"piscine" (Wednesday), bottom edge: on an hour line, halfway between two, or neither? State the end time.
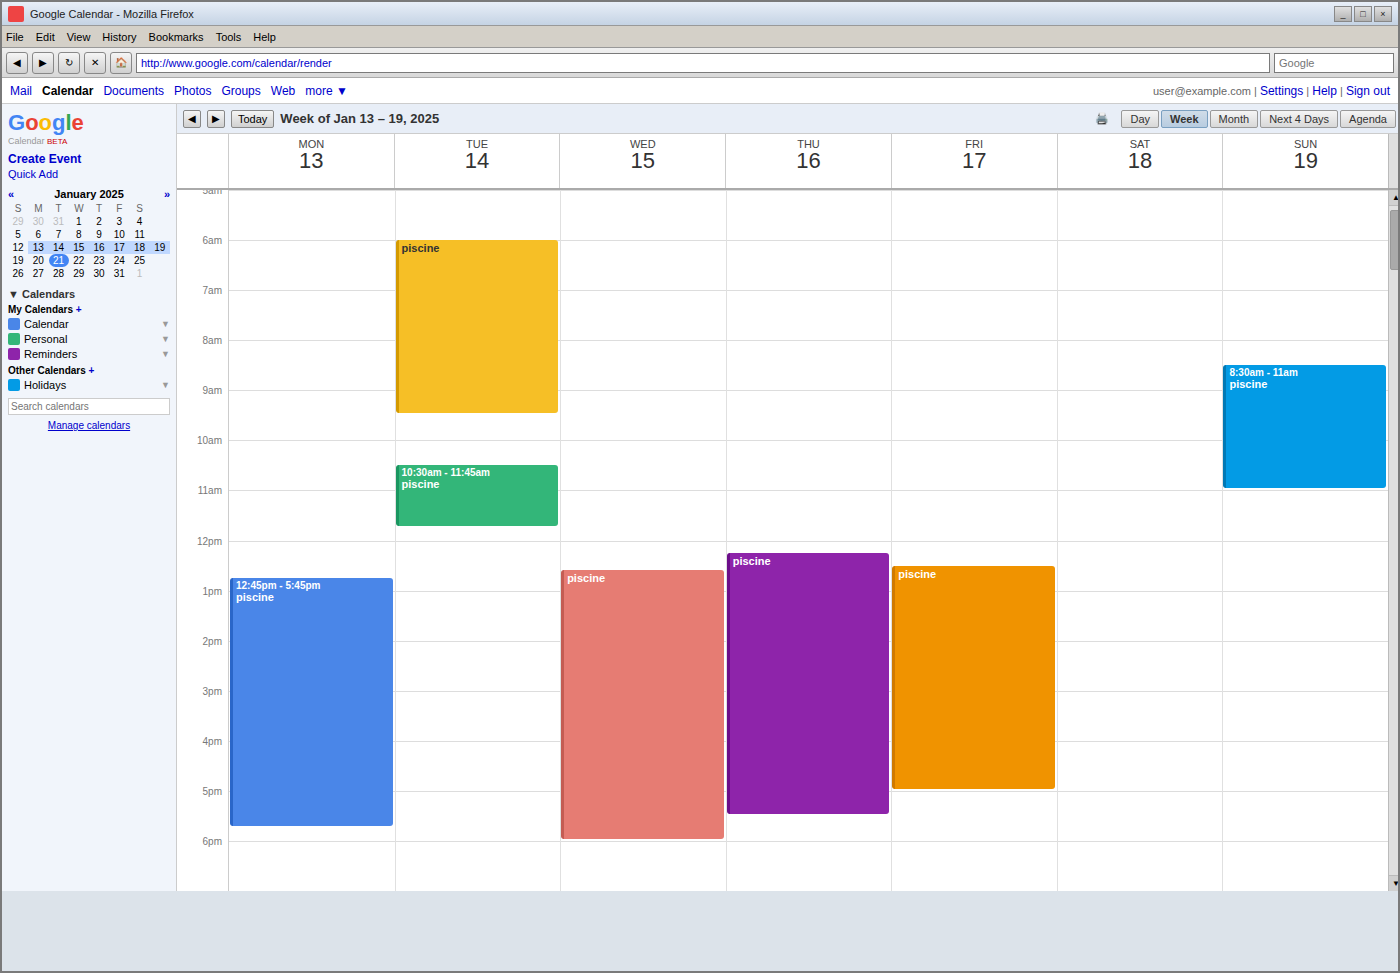
6:00 PM -- exactly on the 6 PM line.